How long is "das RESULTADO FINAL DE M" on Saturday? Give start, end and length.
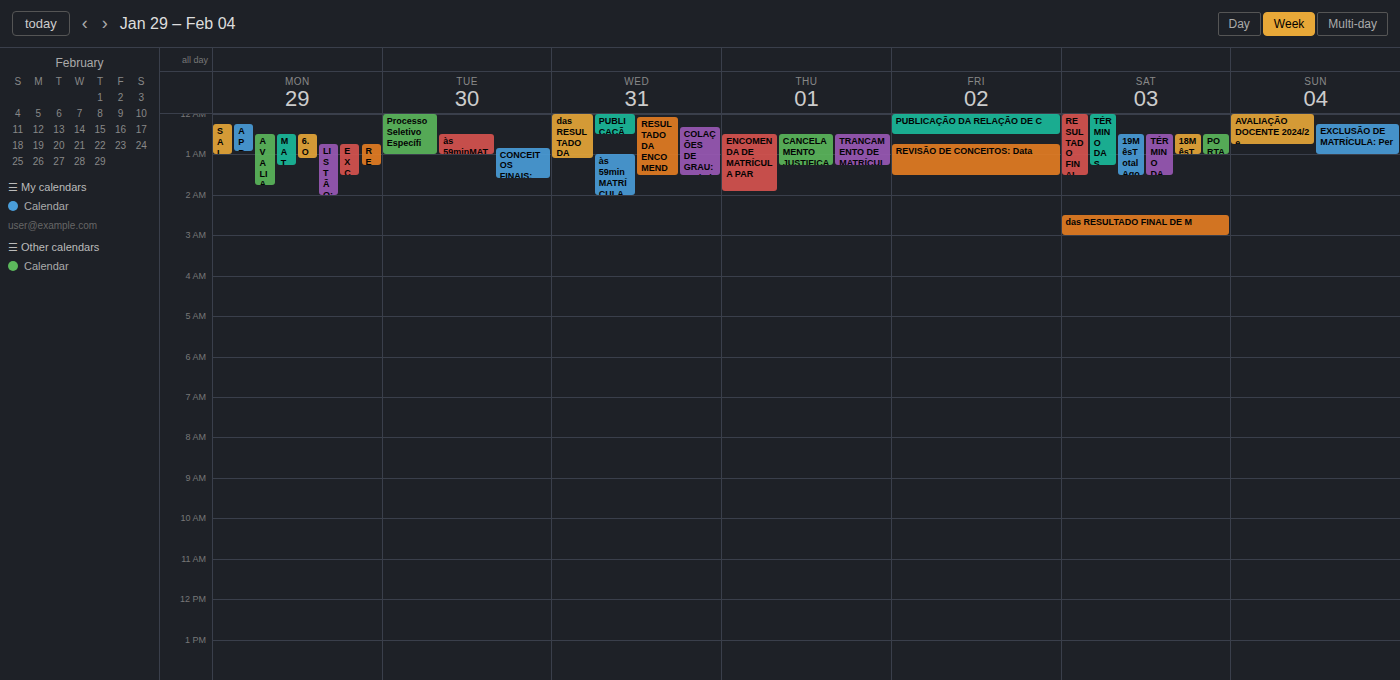
2:30 AM to 3:00 AM, 30 minutes